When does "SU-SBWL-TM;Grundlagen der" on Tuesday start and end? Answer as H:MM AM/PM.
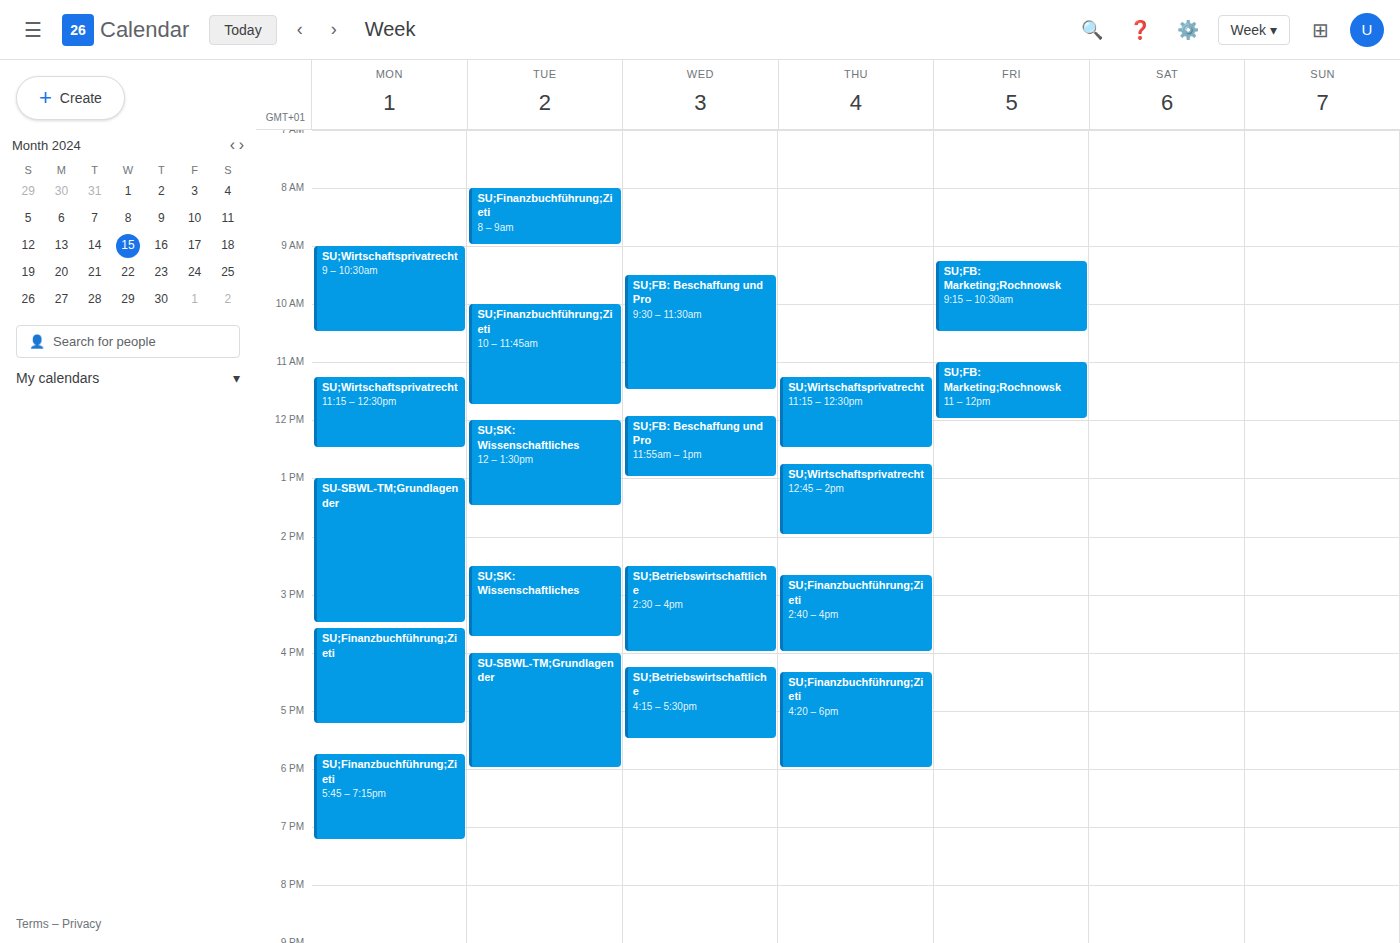
4:00 PM to 6:00 PM